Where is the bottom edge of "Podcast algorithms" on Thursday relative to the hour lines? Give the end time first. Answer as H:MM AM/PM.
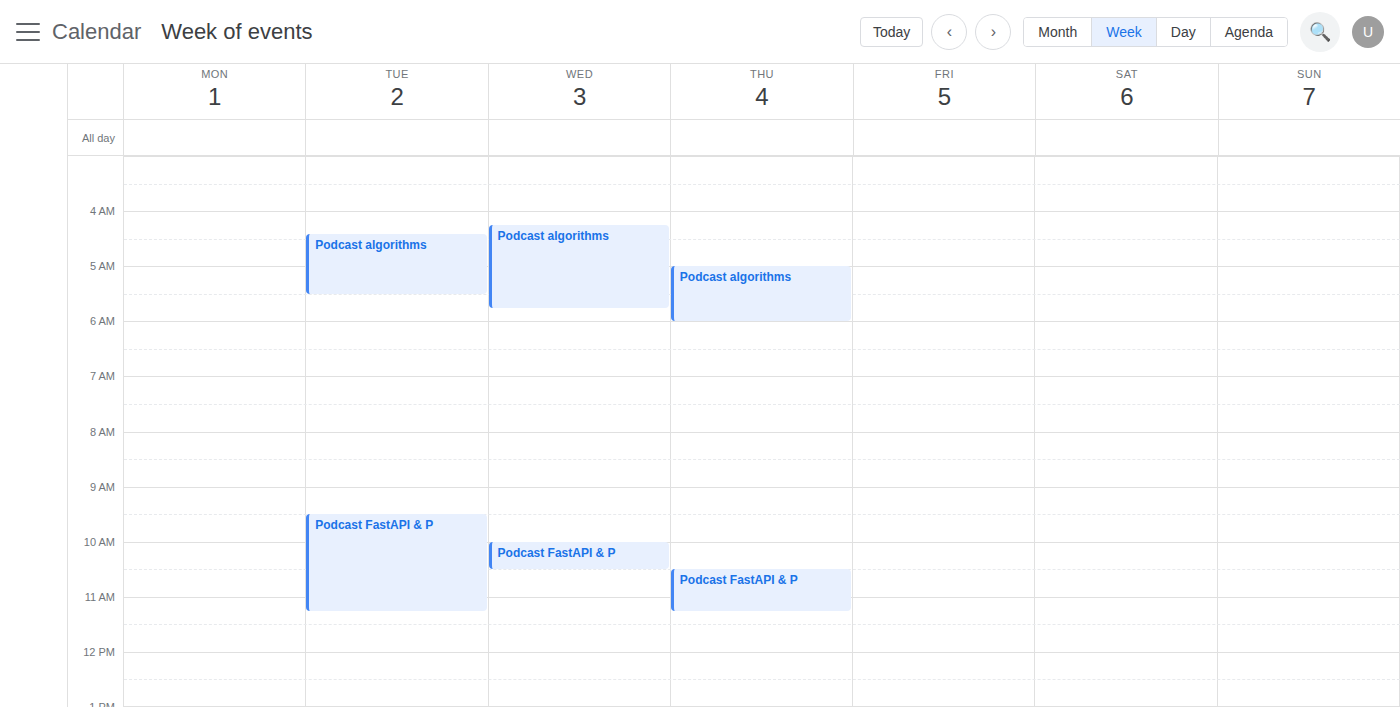
6:00 AM -- exactly on the 6 AM line.